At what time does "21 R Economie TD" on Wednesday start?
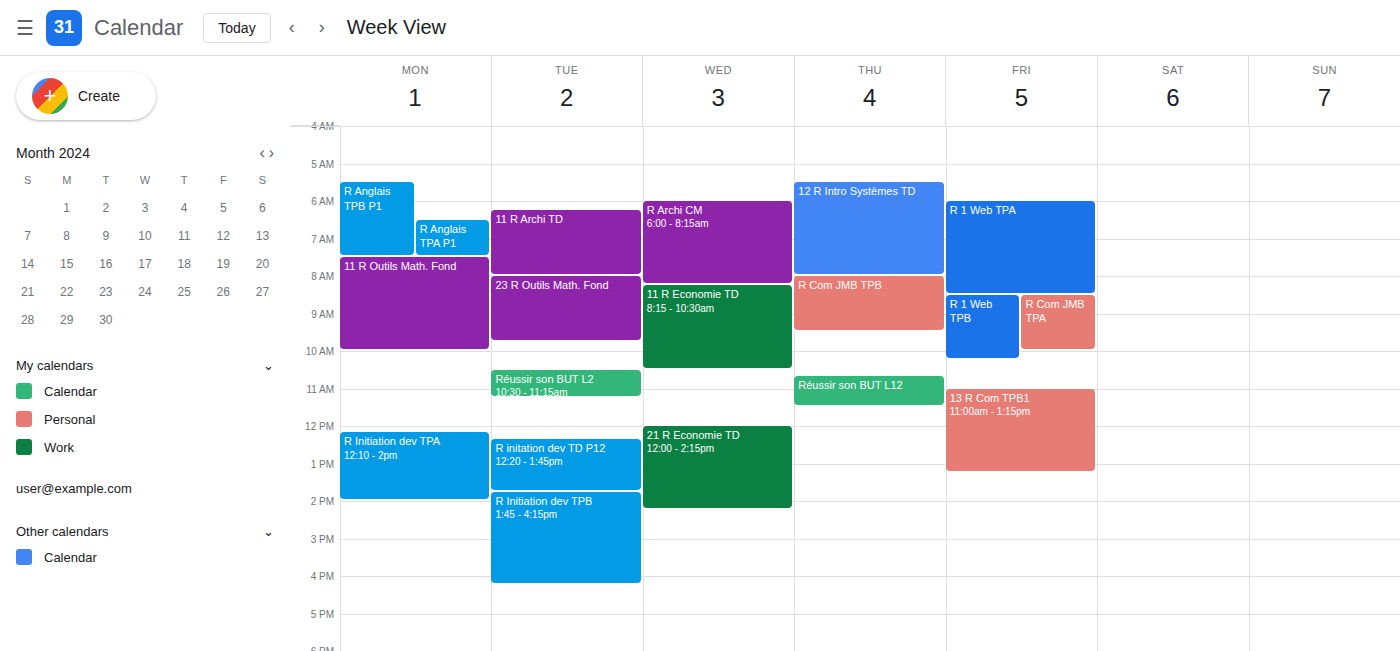
12:00 PM